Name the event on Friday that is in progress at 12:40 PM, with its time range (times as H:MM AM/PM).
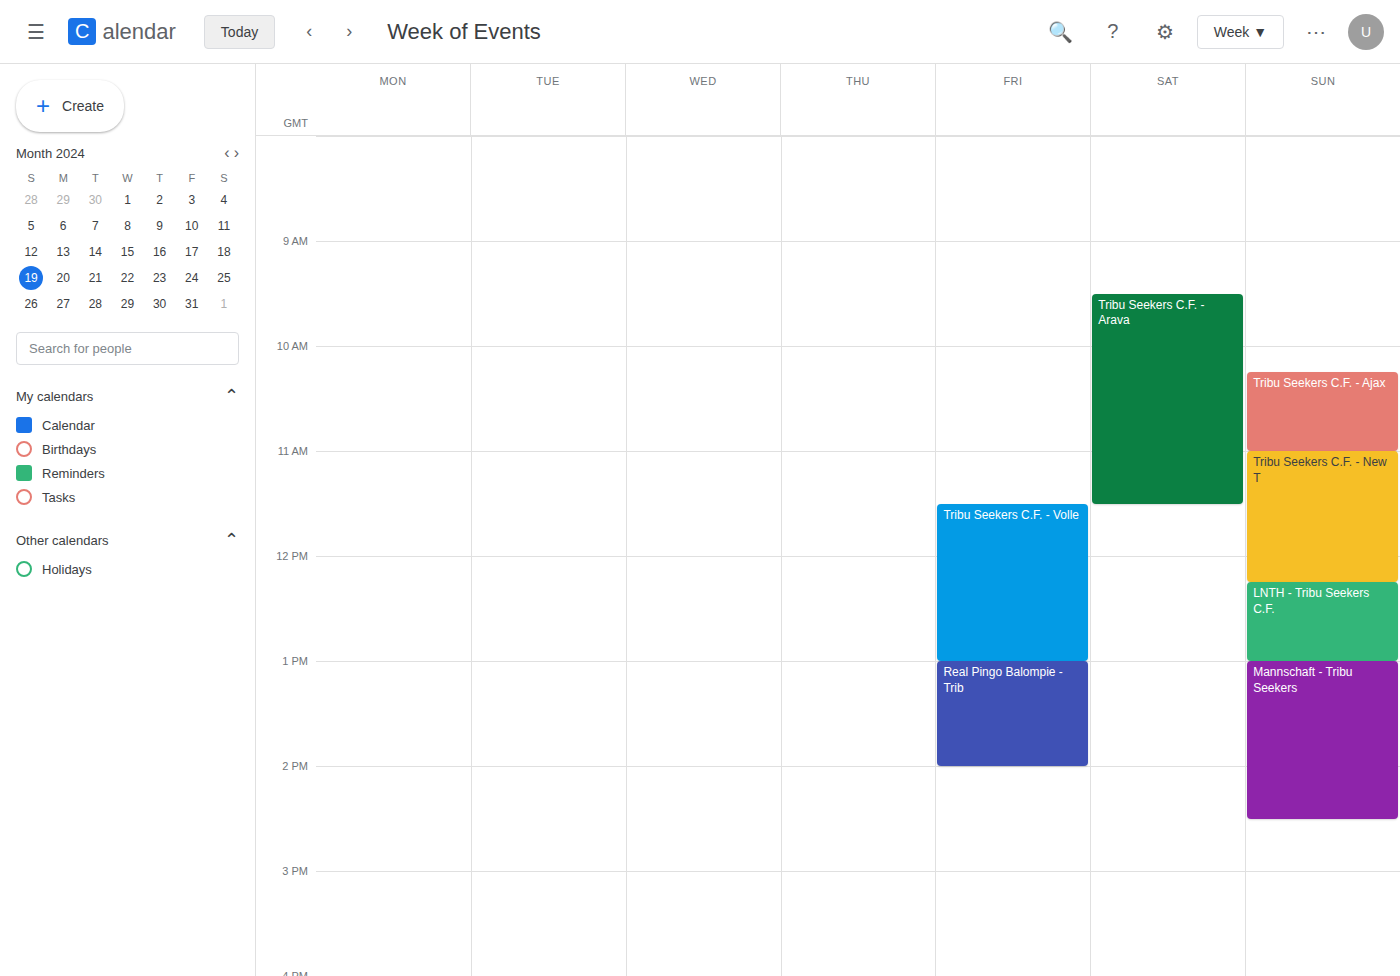
"Tribu Seekers C.F. - Volle", 11:30 AM to 1:00 PM